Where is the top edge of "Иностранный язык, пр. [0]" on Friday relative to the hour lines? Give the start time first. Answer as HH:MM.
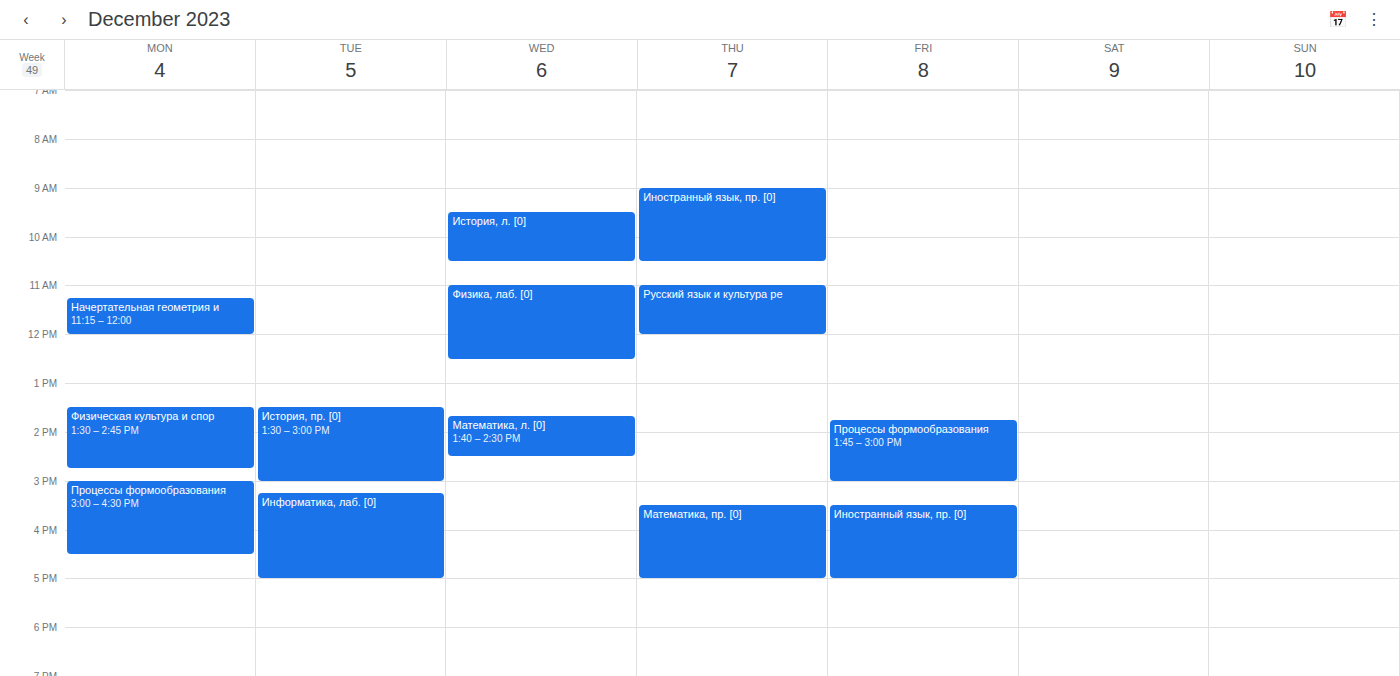
15:30 -- halfway between the 15:00 and 16:00 lines.